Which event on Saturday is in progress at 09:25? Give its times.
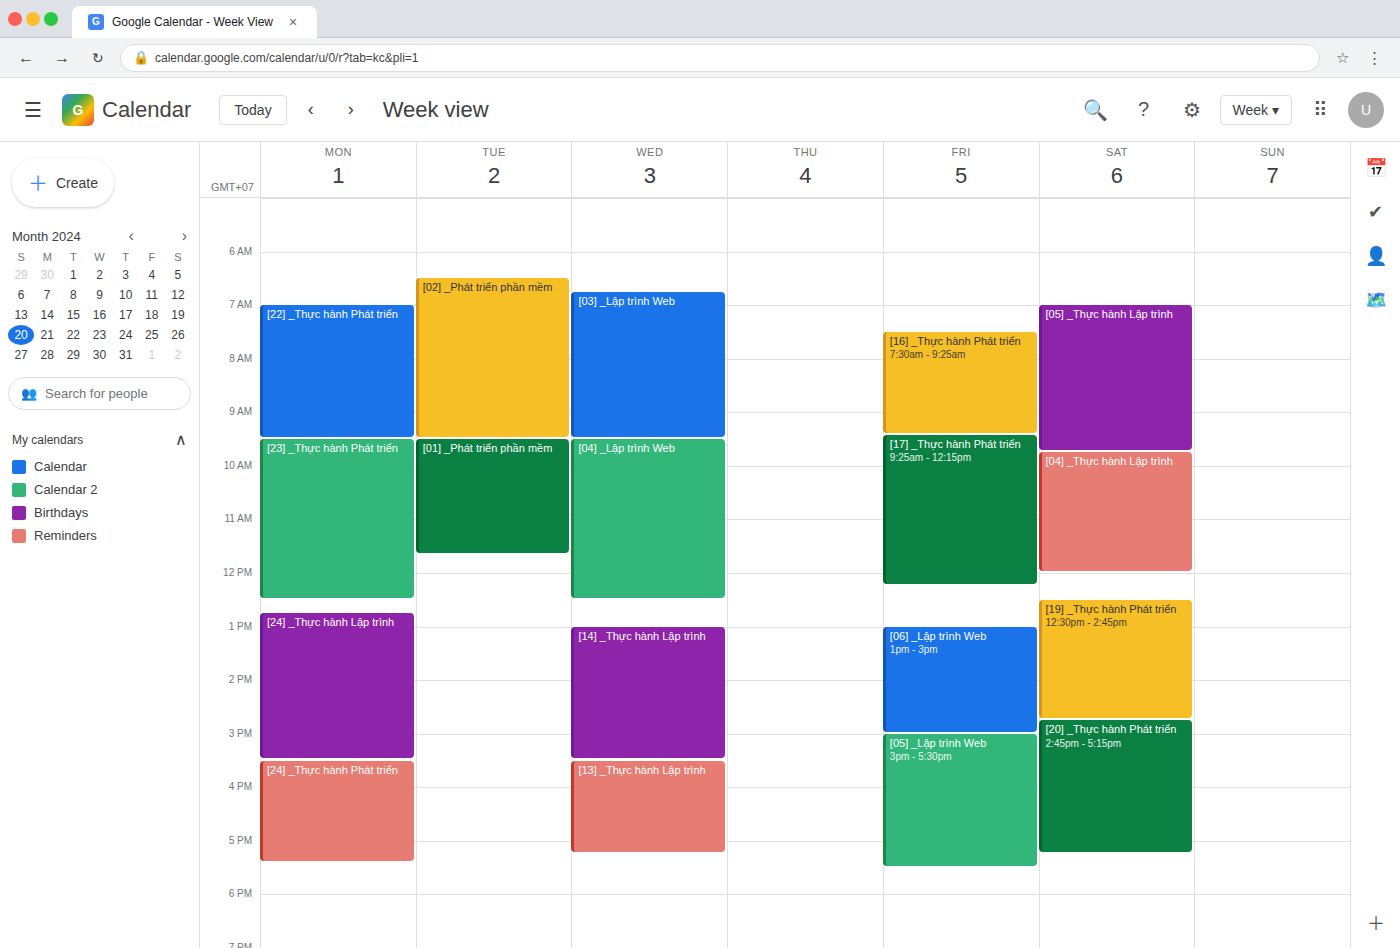
"[05] _Thực hành Lập trình", 07:00 to 09:45